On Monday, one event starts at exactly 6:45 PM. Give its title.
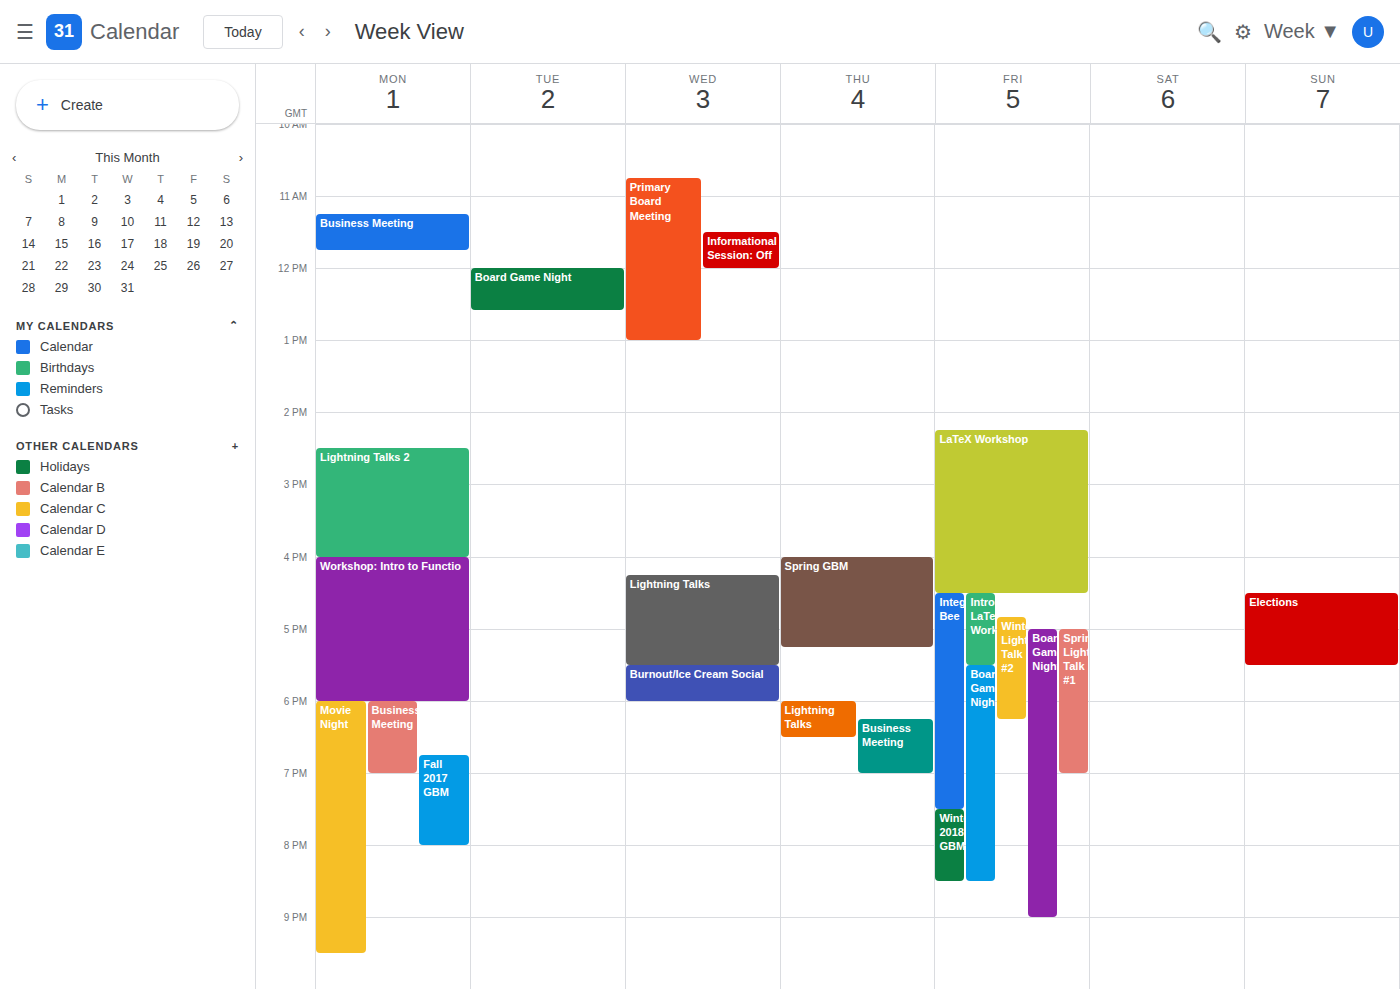
"Fall 2017 GBM"